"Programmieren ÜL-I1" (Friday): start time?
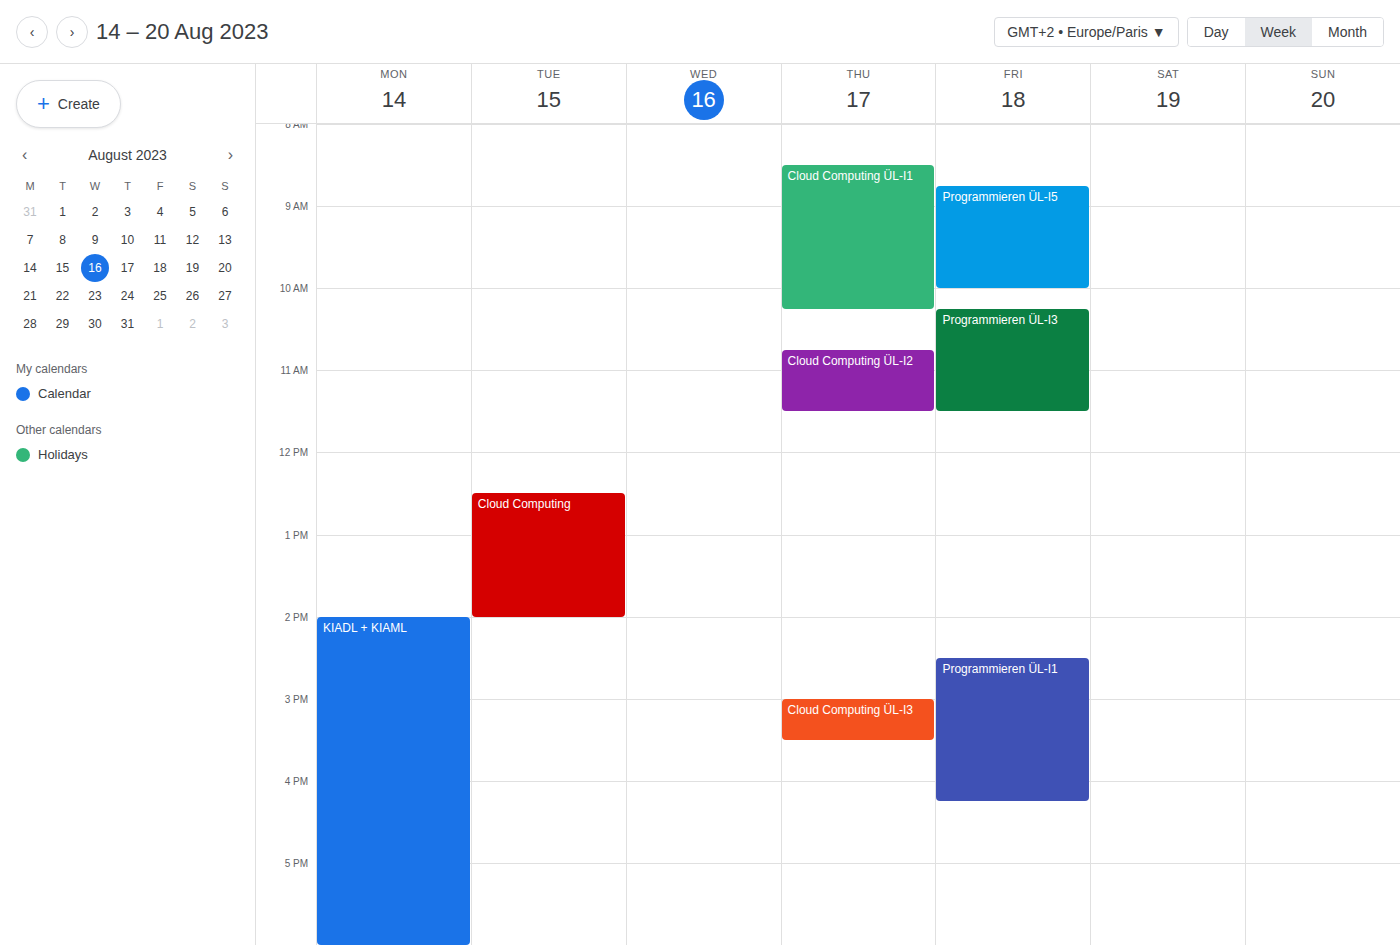
14:30